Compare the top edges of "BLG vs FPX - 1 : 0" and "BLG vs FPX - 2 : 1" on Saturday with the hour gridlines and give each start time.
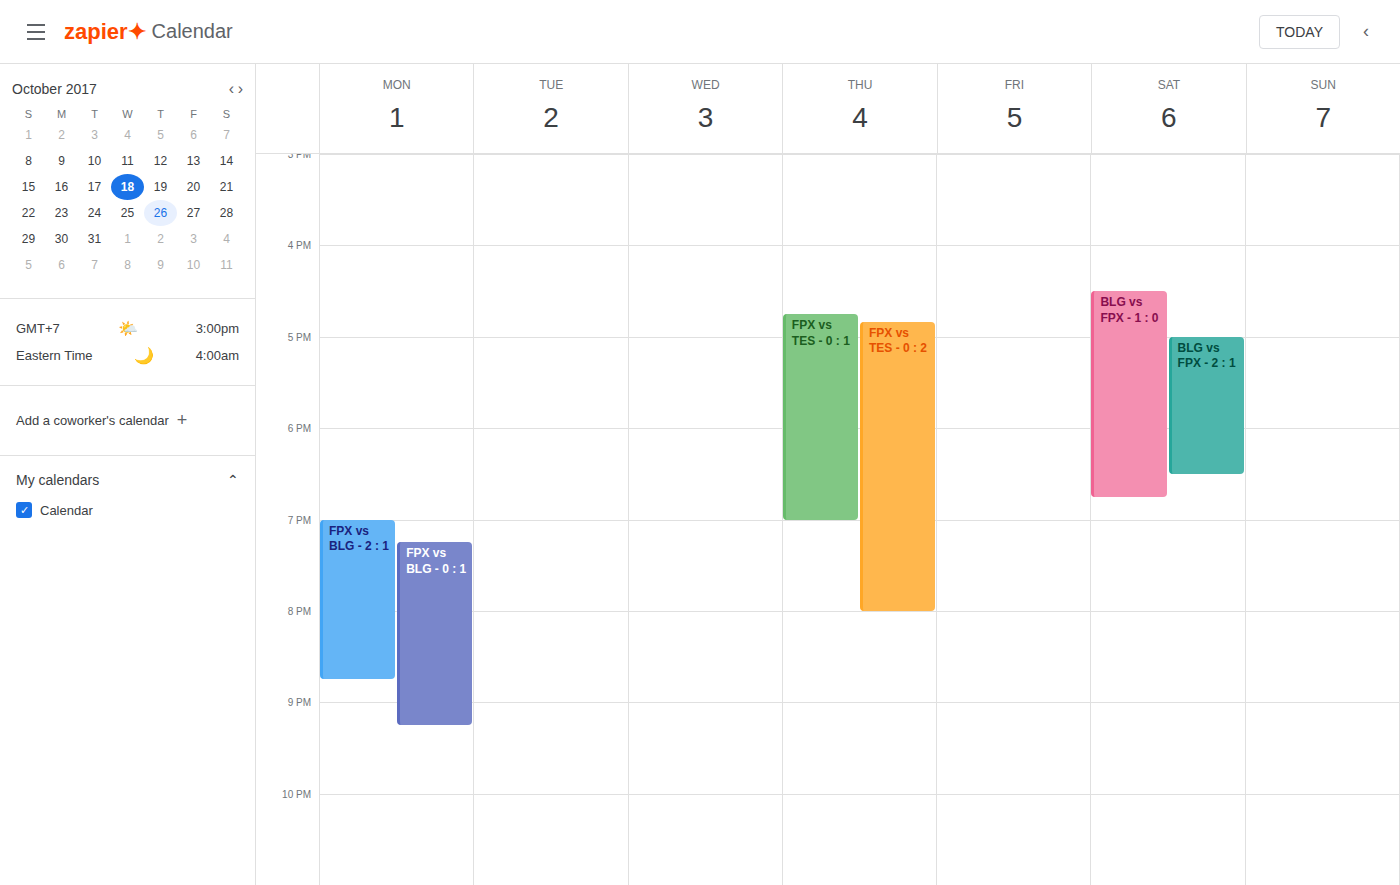
"BLG vs FPX - 1 : 0": 16:30, halfway between the 16:00 and 17:00 lines. "BLG vs FPX - 2 : 1": 17:00, exactly on the 17:00 line.